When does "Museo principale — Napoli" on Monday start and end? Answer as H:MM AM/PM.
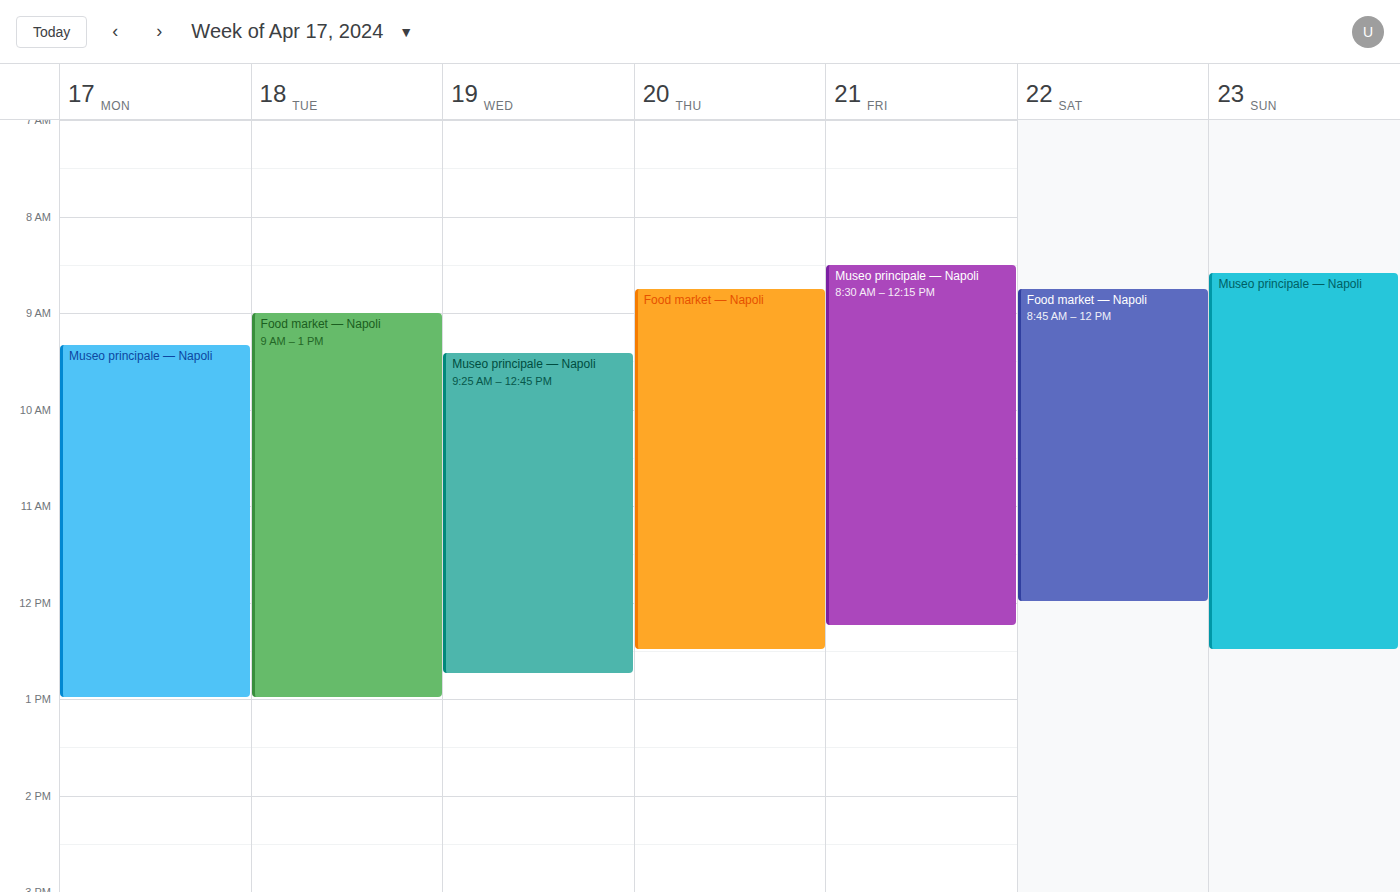
9:20 AM to 1:00 PM